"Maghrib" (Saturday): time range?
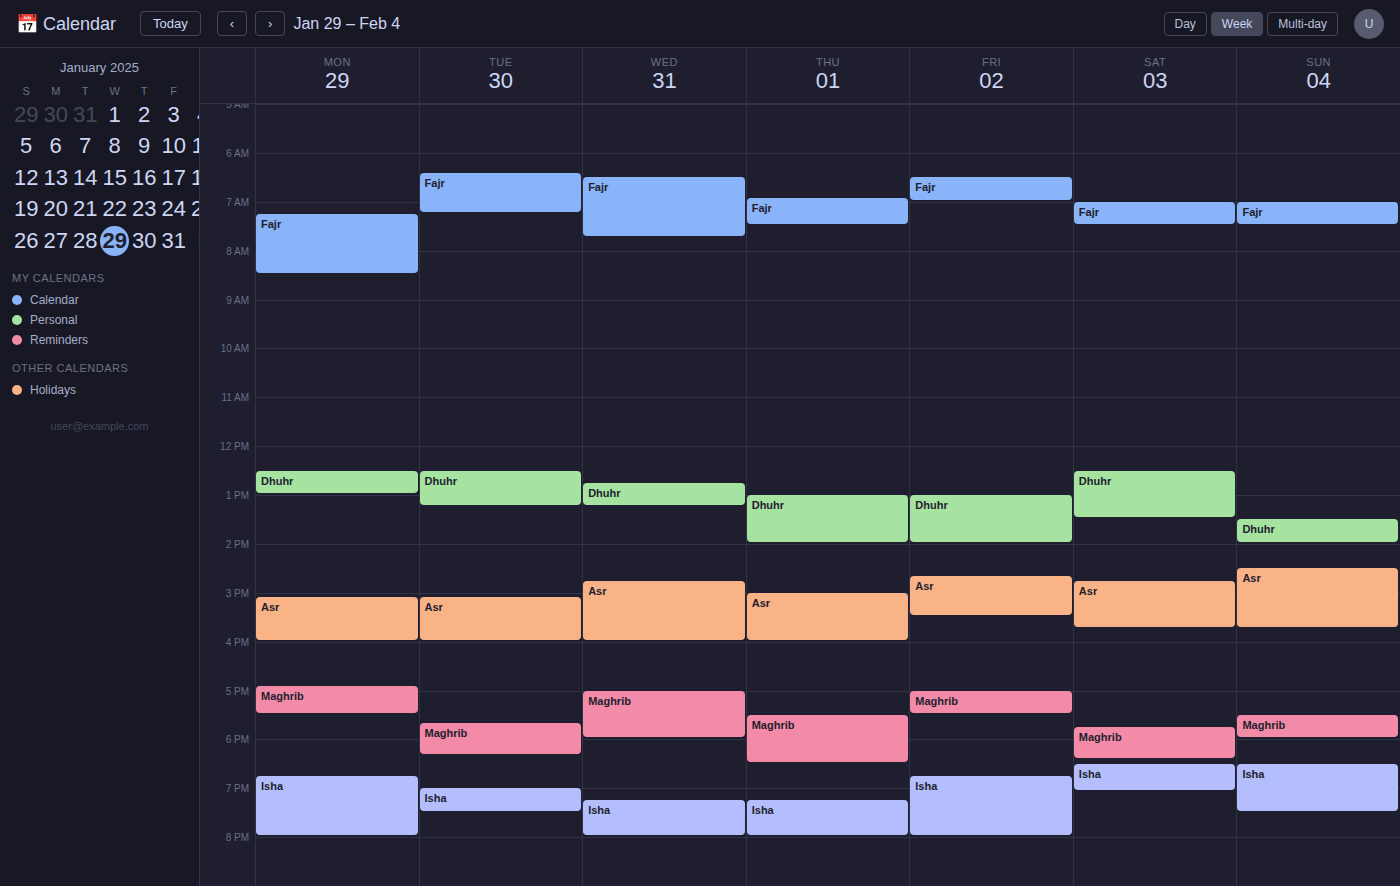
5:45 PM to 6:25 PM